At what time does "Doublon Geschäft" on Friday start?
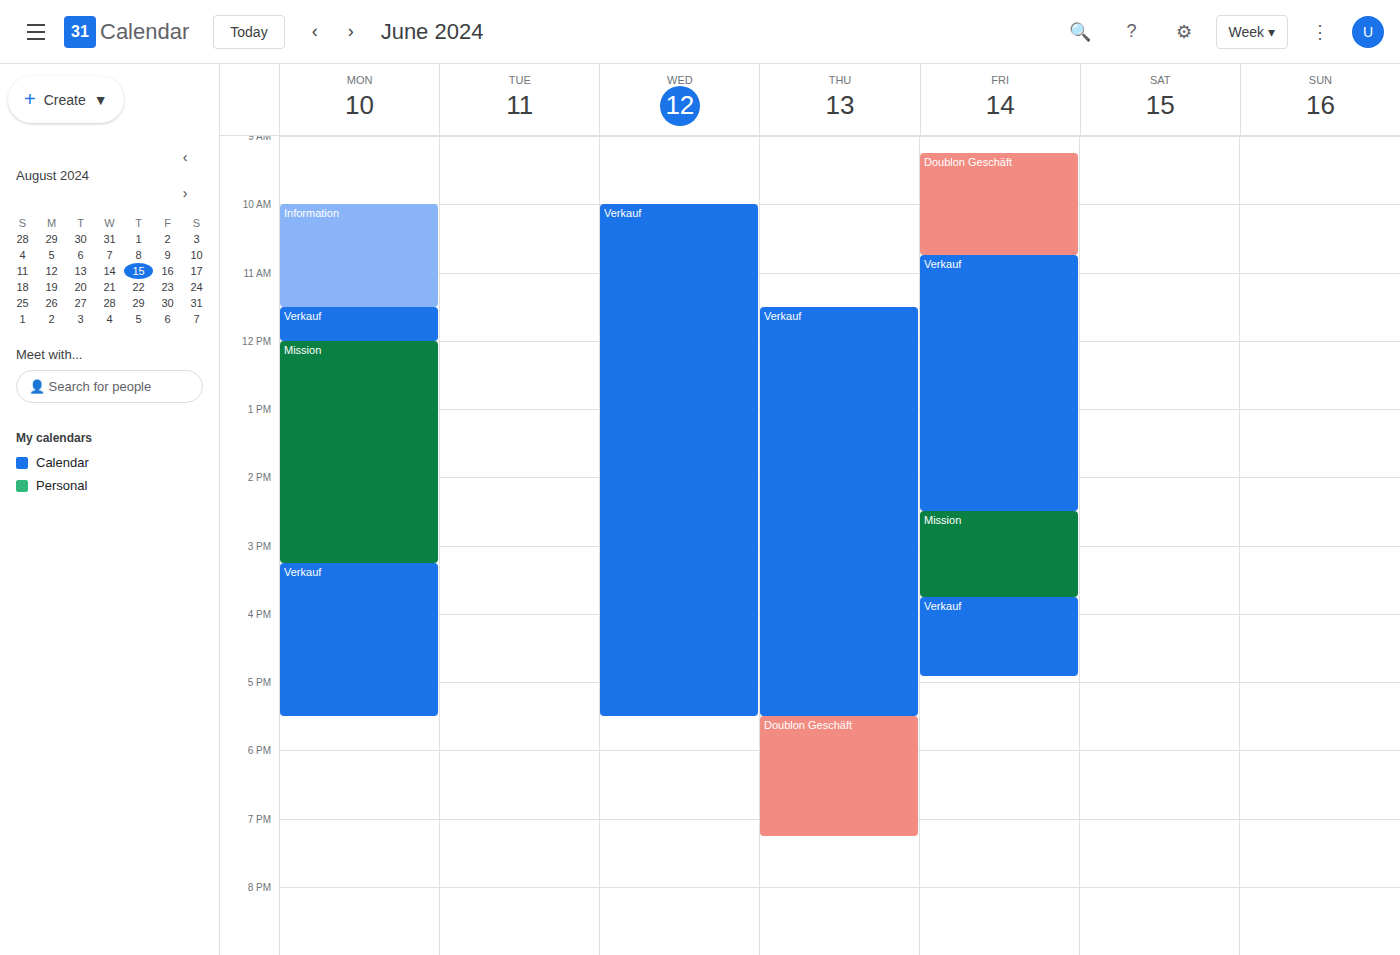
9:15 AM